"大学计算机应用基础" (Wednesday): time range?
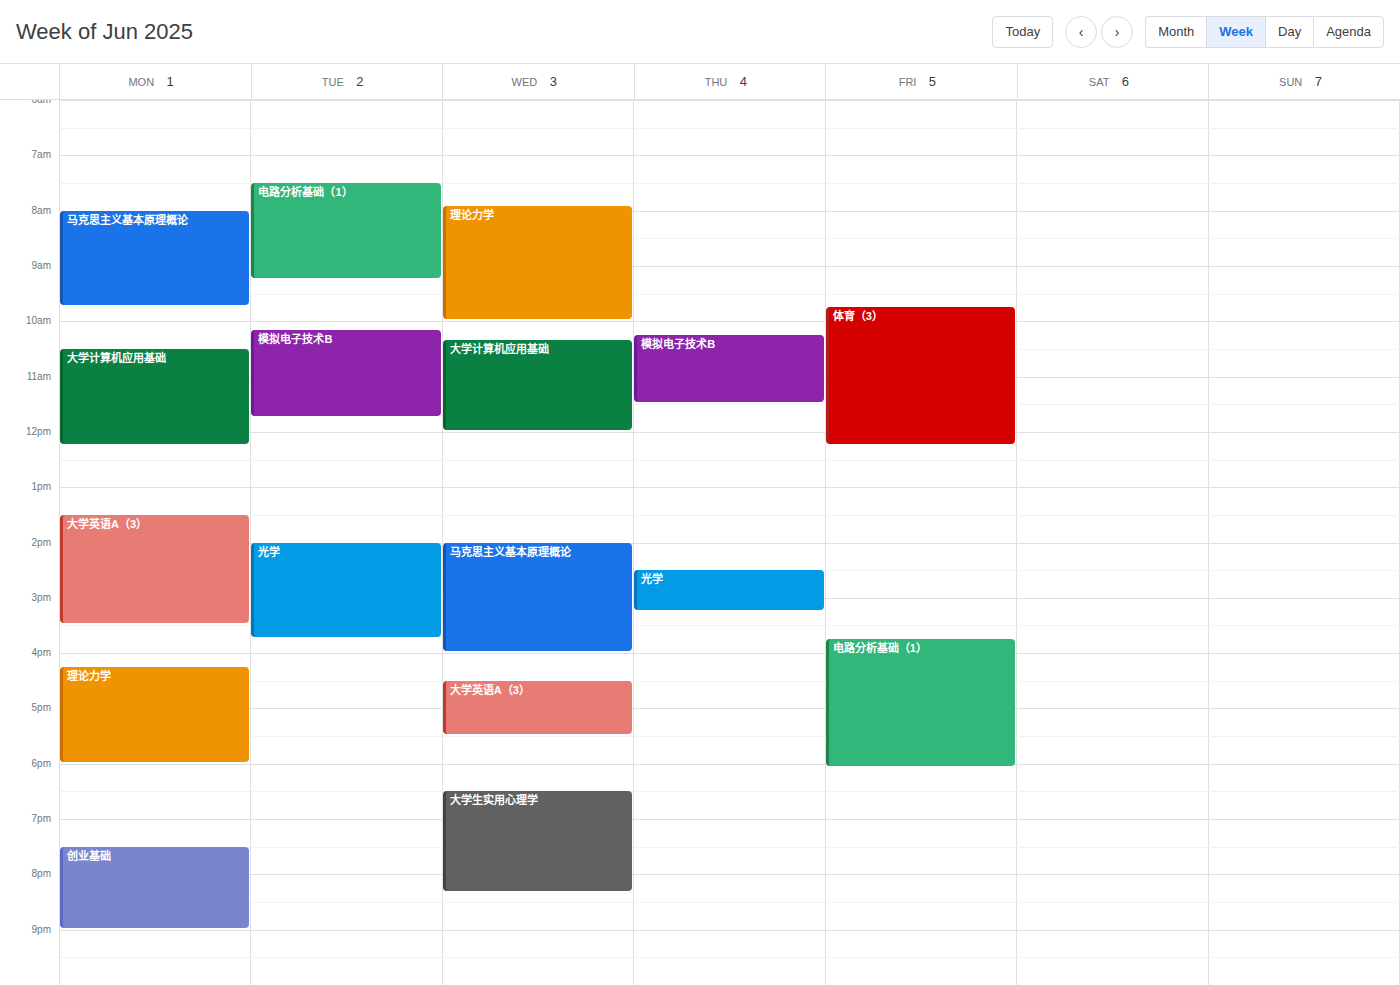
10:20 AM to 12:00 PM